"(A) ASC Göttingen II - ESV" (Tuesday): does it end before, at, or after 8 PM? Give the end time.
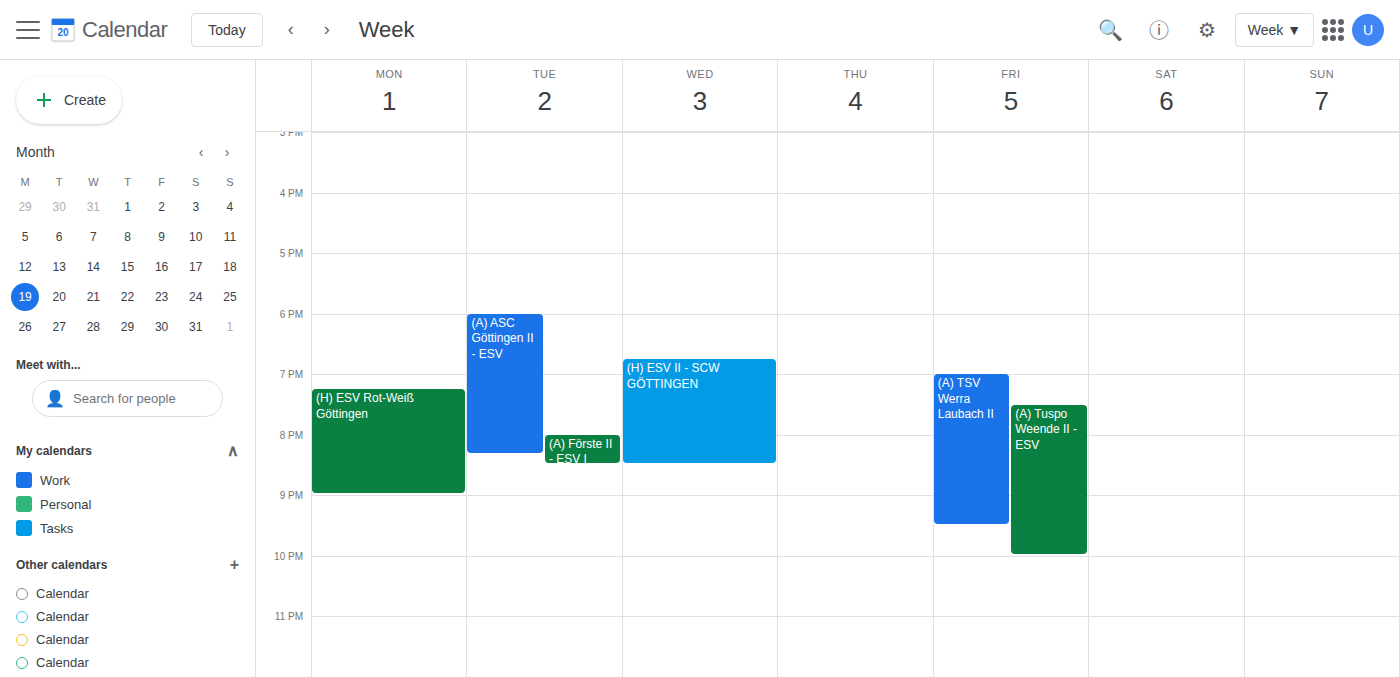
8:20 PM -- after 8 PM, 20 minutes below the 8 PM line.